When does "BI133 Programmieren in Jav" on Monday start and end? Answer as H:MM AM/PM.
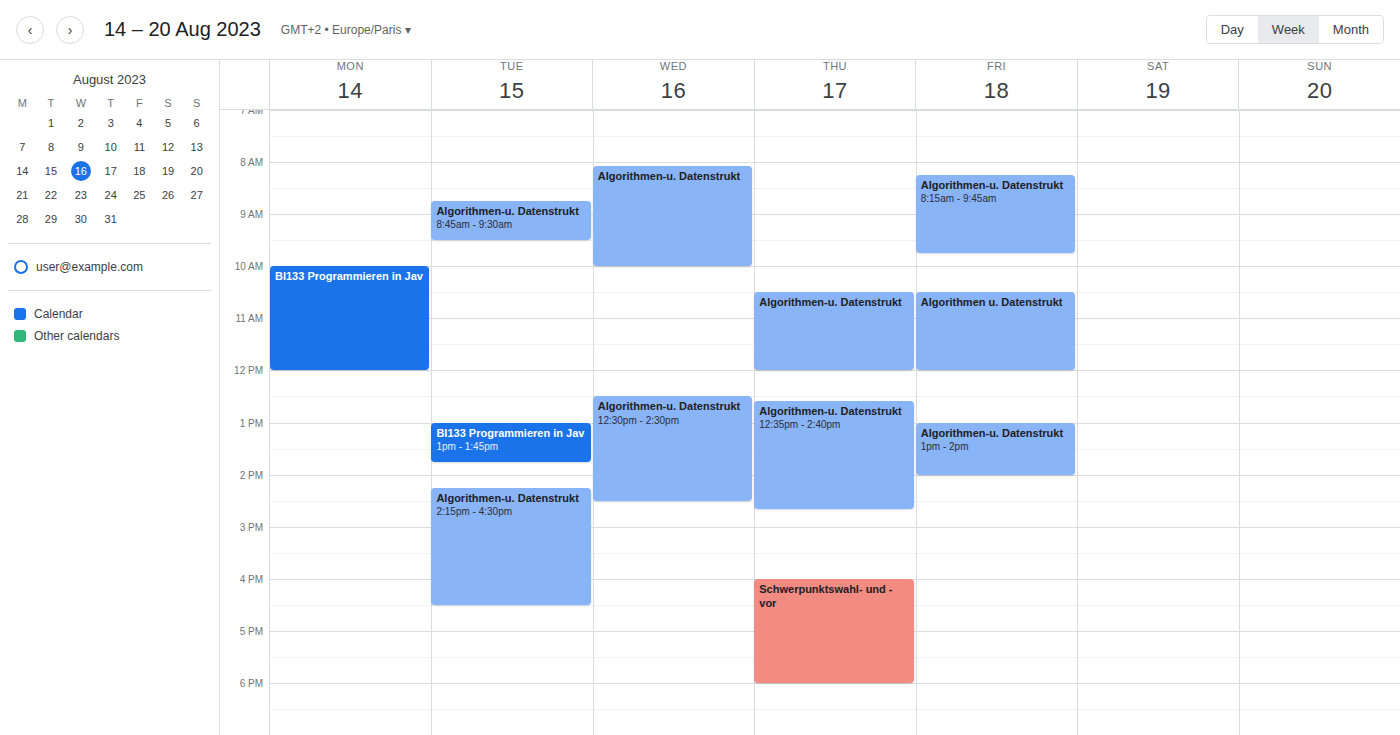
10:00 AM to 12:00 PM